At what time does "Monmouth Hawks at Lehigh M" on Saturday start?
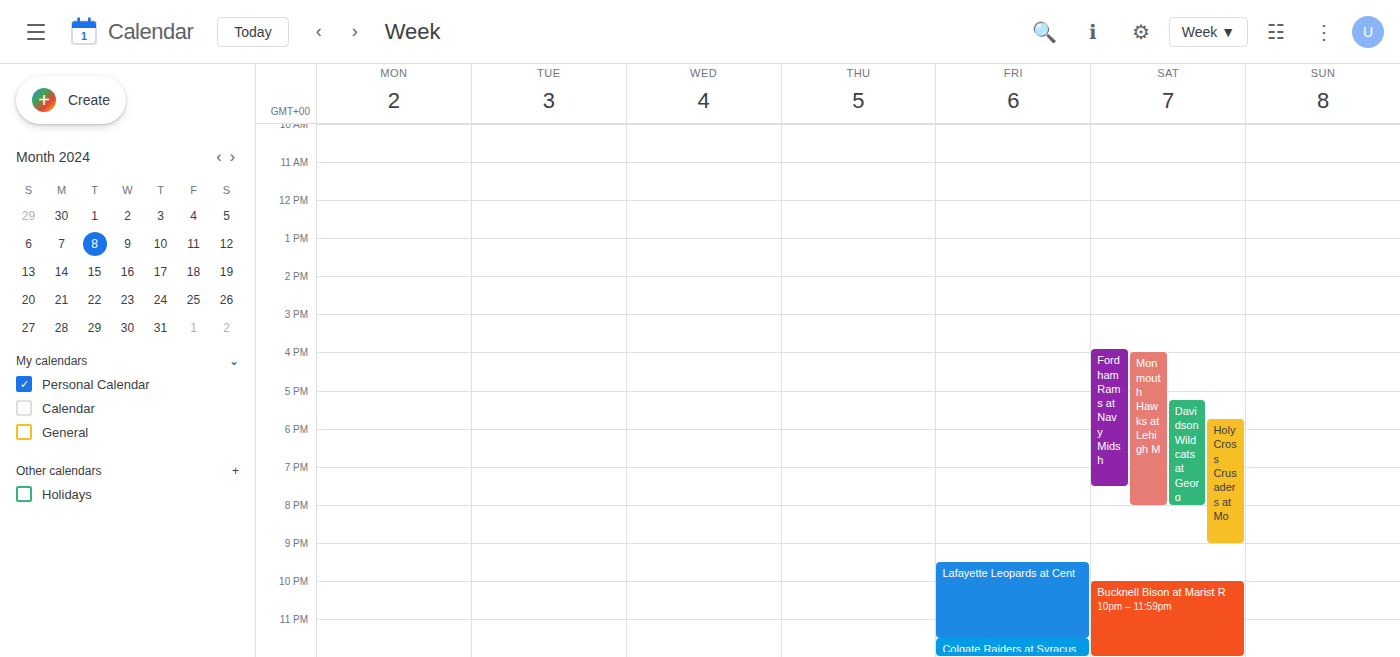
4:00 PM